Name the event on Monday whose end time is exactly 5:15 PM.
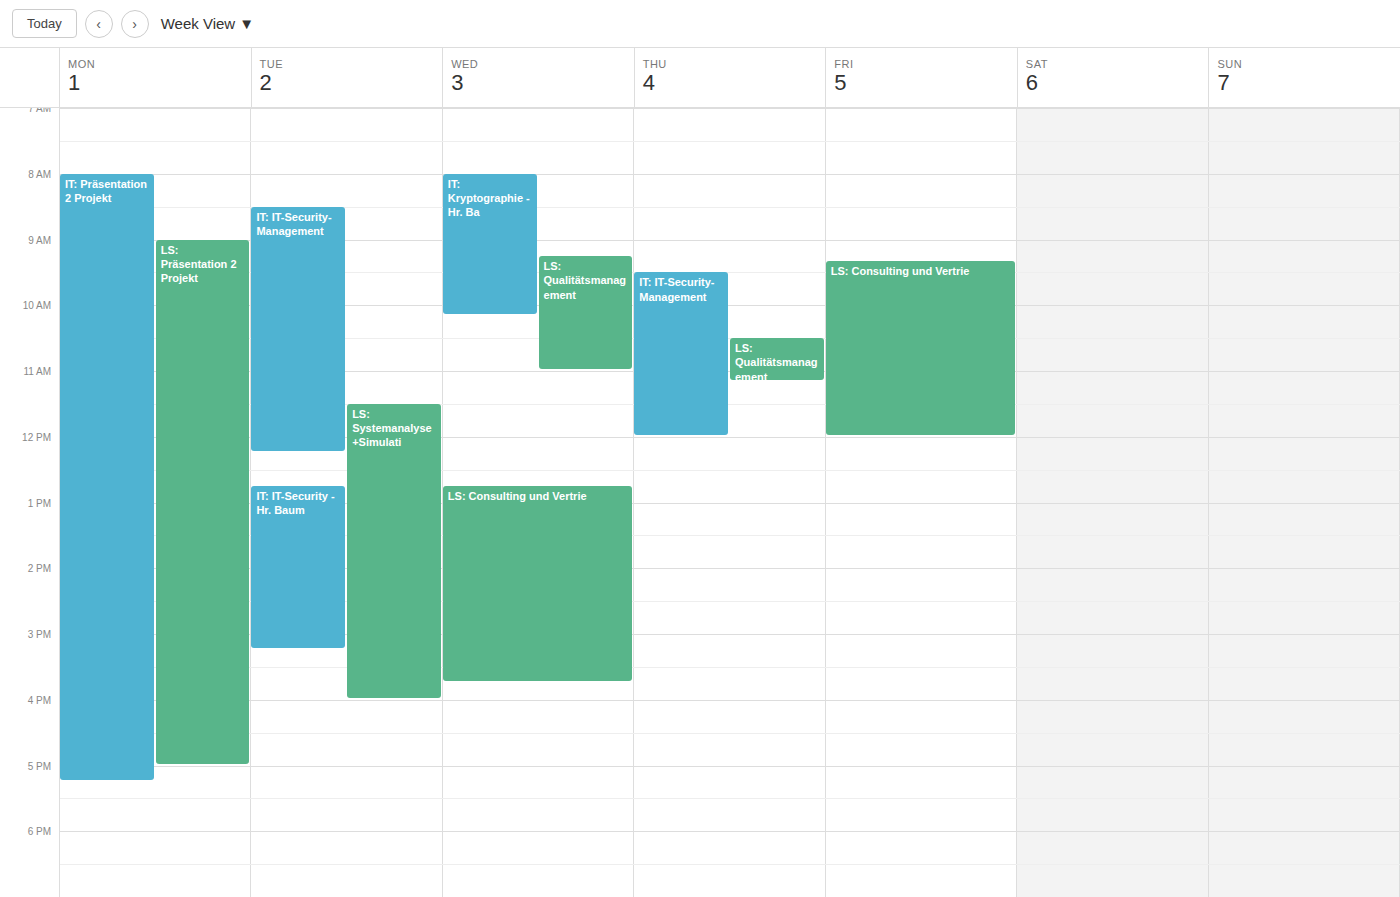
"IT: Präsentation 2 Projekt"